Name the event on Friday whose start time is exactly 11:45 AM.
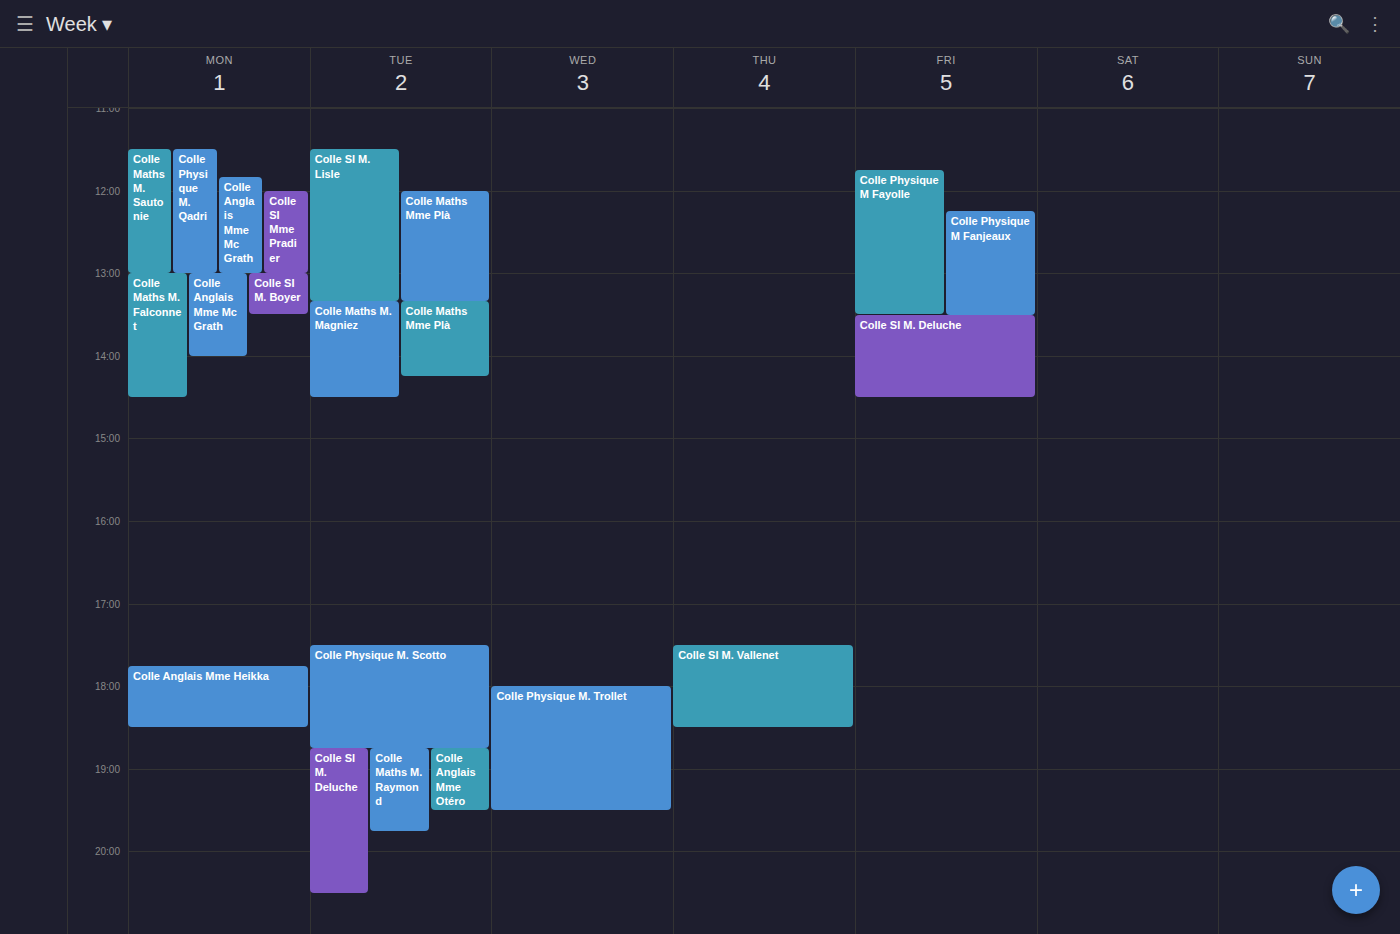
"Colle Physique M Fayolle"